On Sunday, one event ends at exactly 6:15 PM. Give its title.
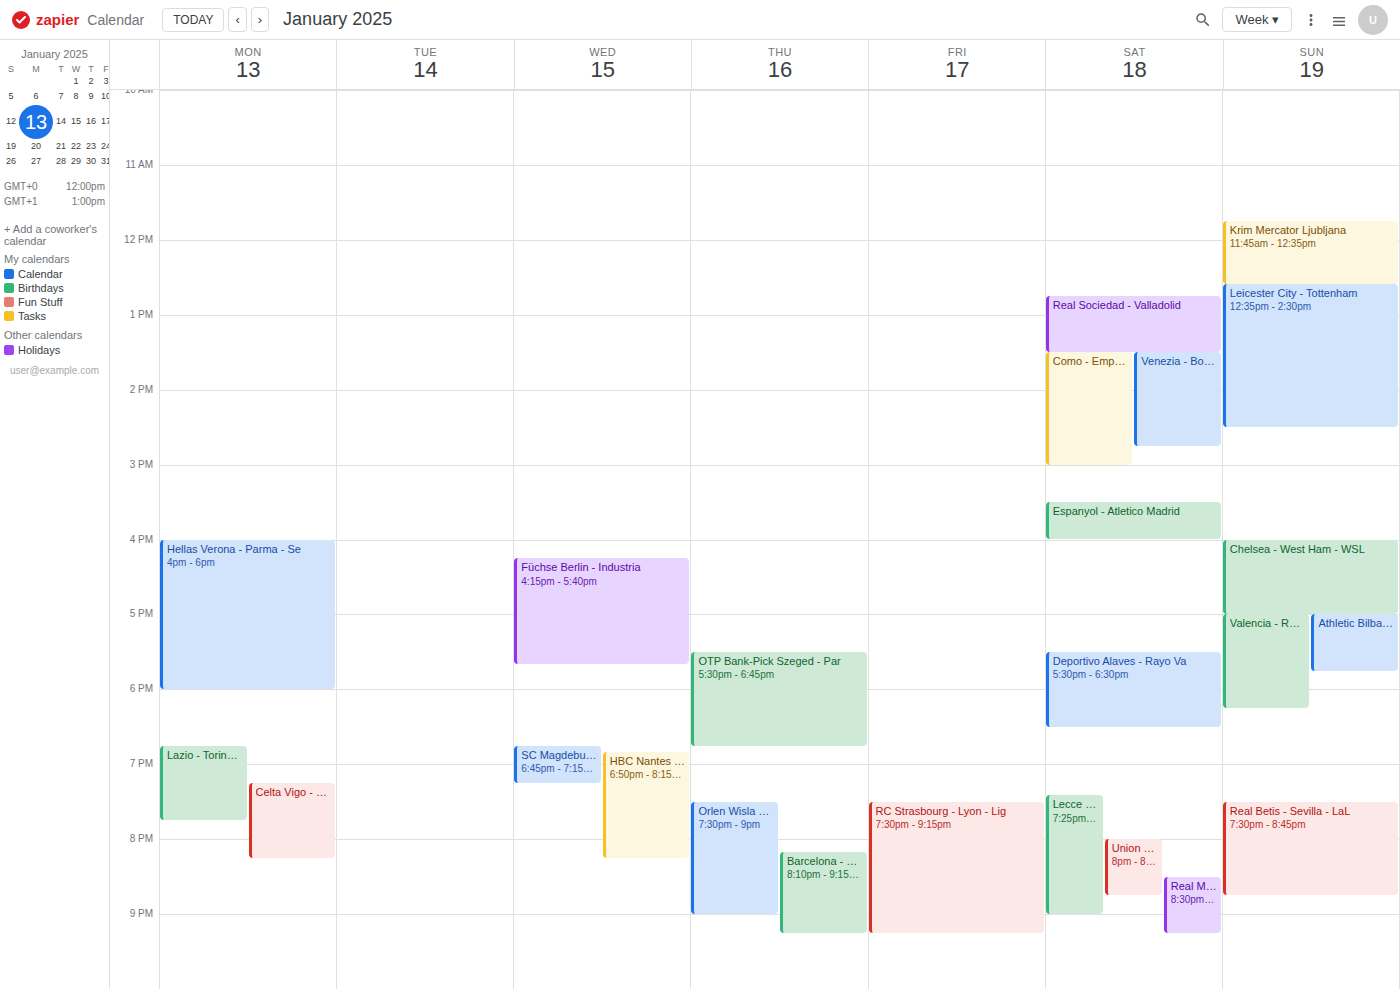
"Valencia - RCD Mallorca"